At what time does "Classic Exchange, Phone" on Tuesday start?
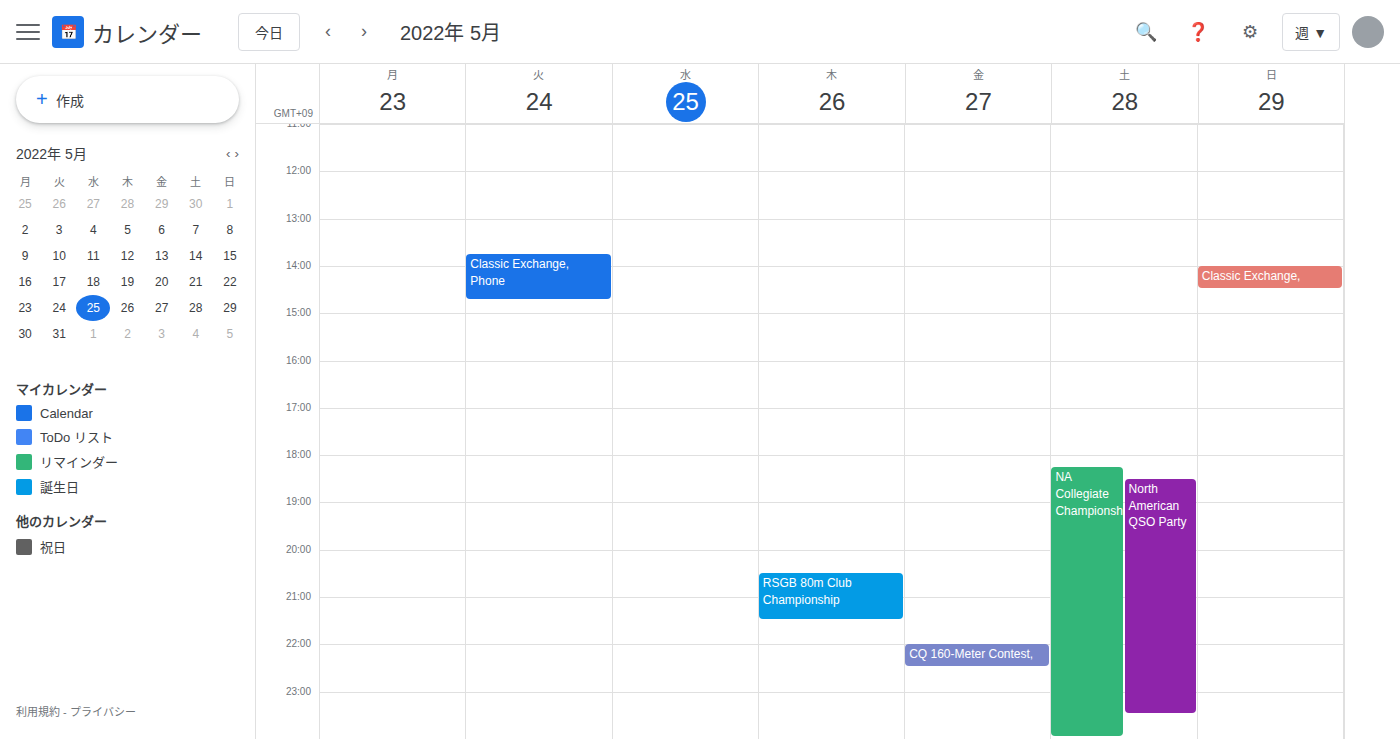
1:45 PM